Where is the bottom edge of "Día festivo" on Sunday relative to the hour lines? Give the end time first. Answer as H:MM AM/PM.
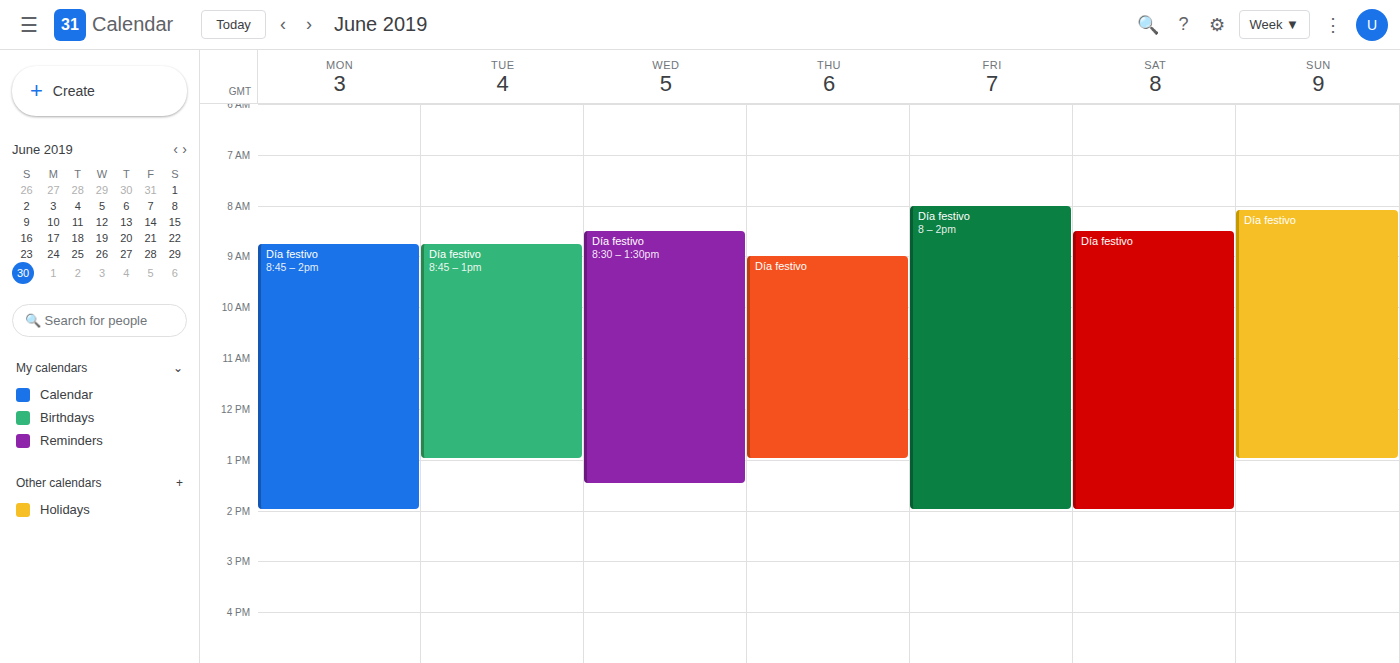
1:00 PM -- exactly on the 1 PM line.